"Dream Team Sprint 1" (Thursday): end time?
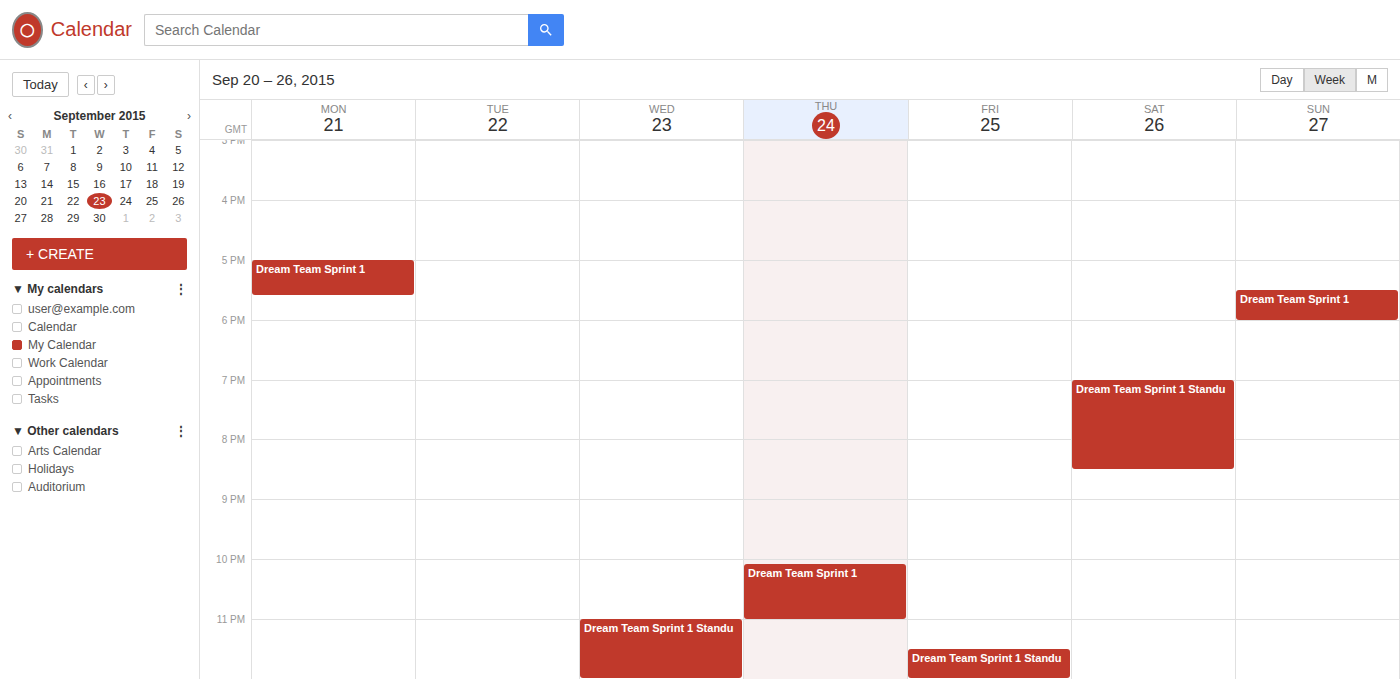
11:00 PM